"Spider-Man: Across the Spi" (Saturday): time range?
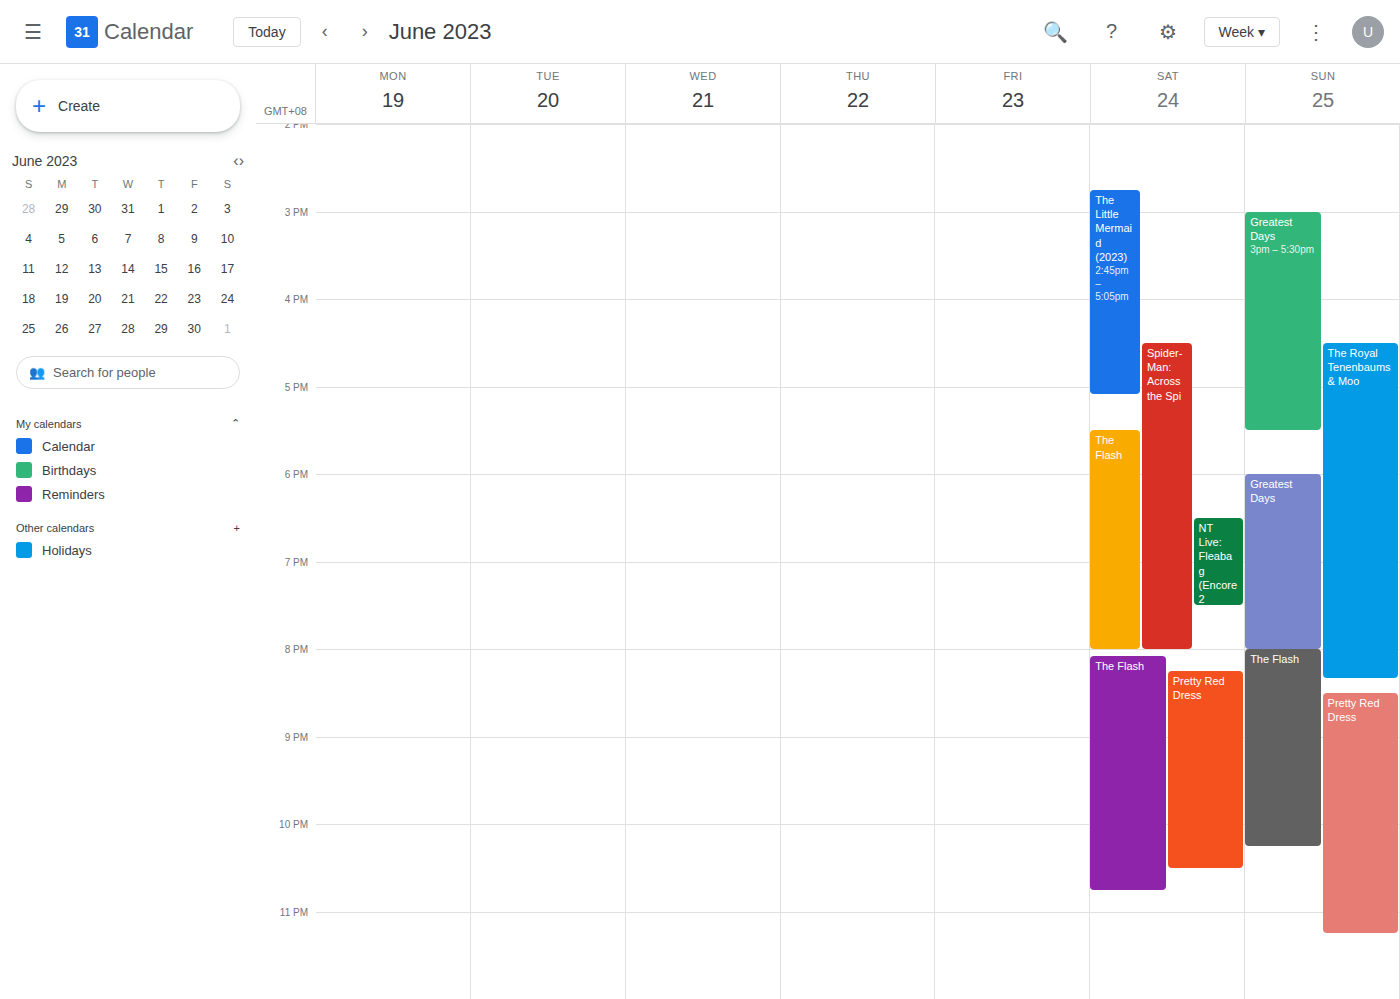
4:30 PM to 8:00 PM